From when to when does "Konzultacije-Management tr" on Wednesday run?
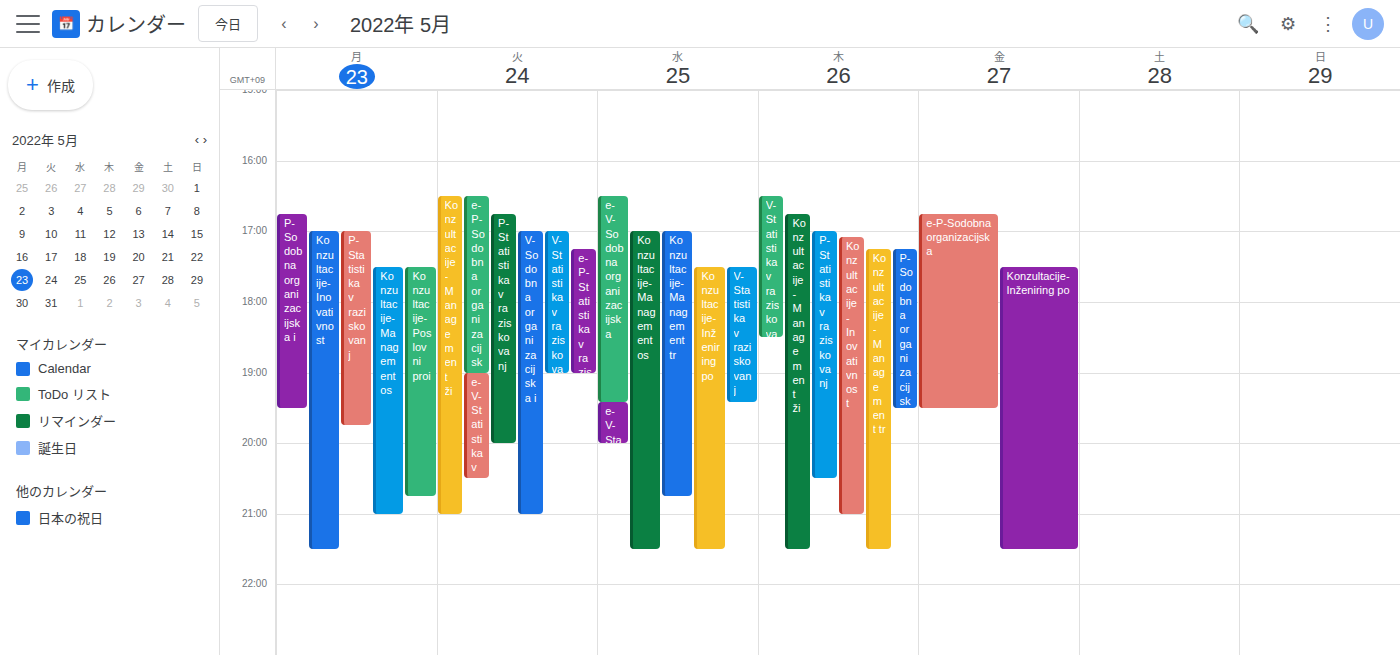
5:00 PM to 8:45 PM